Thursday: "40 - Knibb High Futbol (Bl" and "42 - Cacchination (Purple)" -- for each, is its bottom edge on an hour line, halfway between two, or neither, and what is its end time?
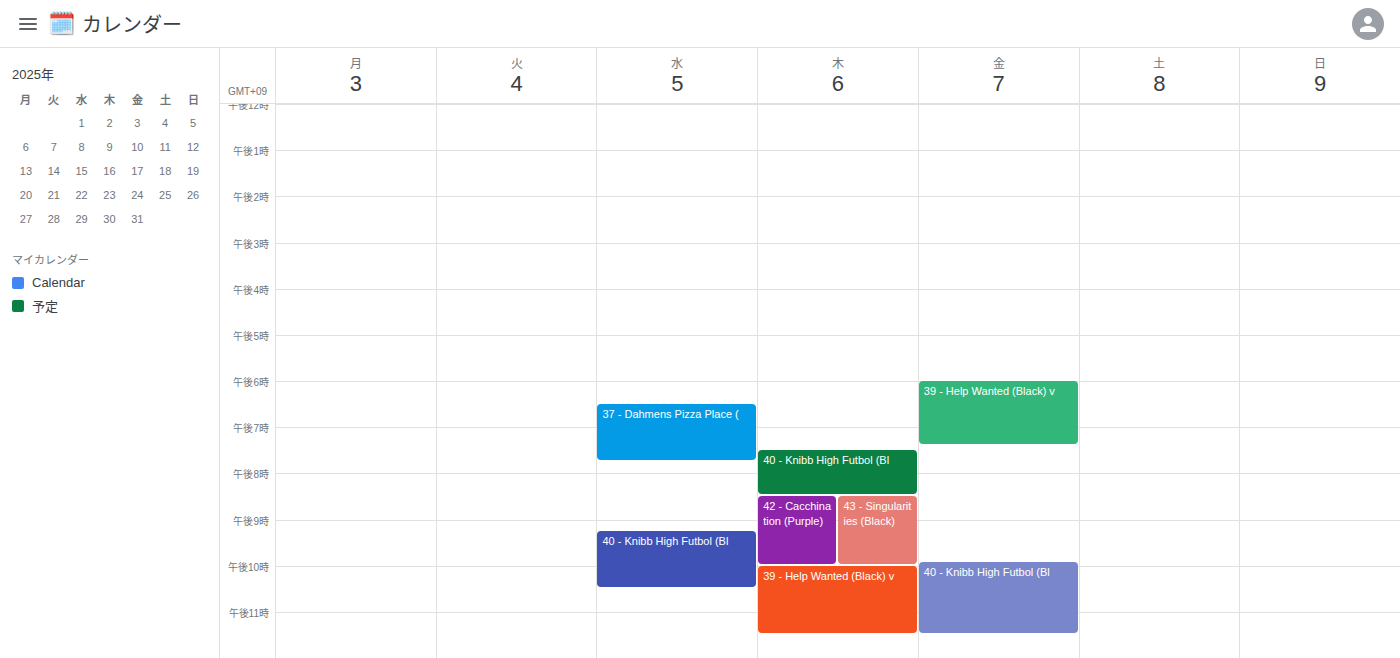
"40 - Knibb High Futbol (Bl": 8:30 PM, halfway between the 8 PM and 9 PM lines. "42 - Cacchination (Purple)": 10:00 PM, exactly on the 10 PM line.